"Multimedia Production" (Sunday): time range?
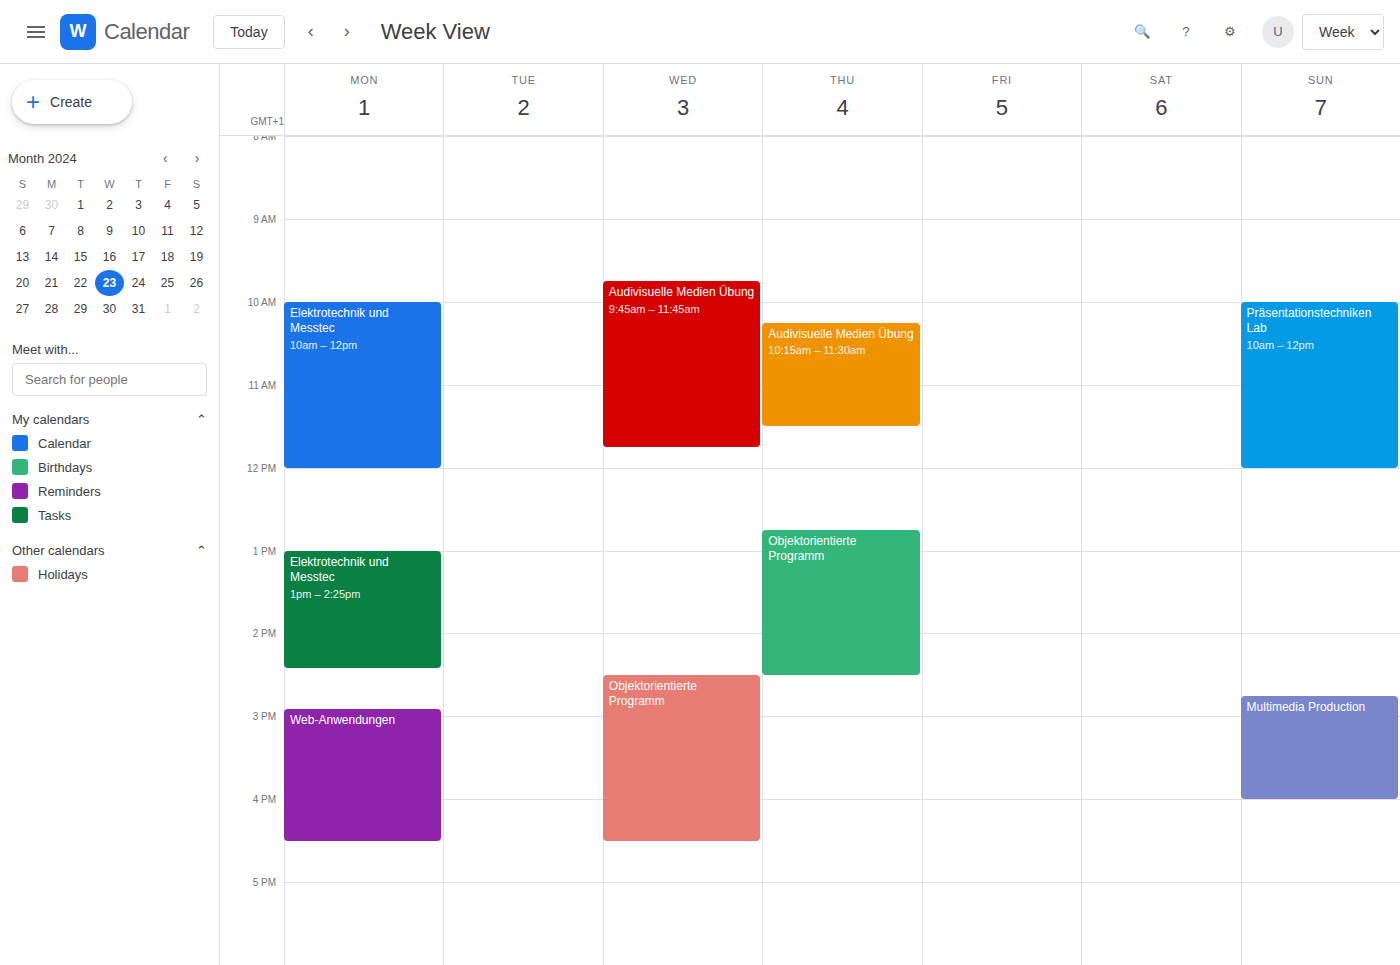
2:45 PM to 4:00 PM